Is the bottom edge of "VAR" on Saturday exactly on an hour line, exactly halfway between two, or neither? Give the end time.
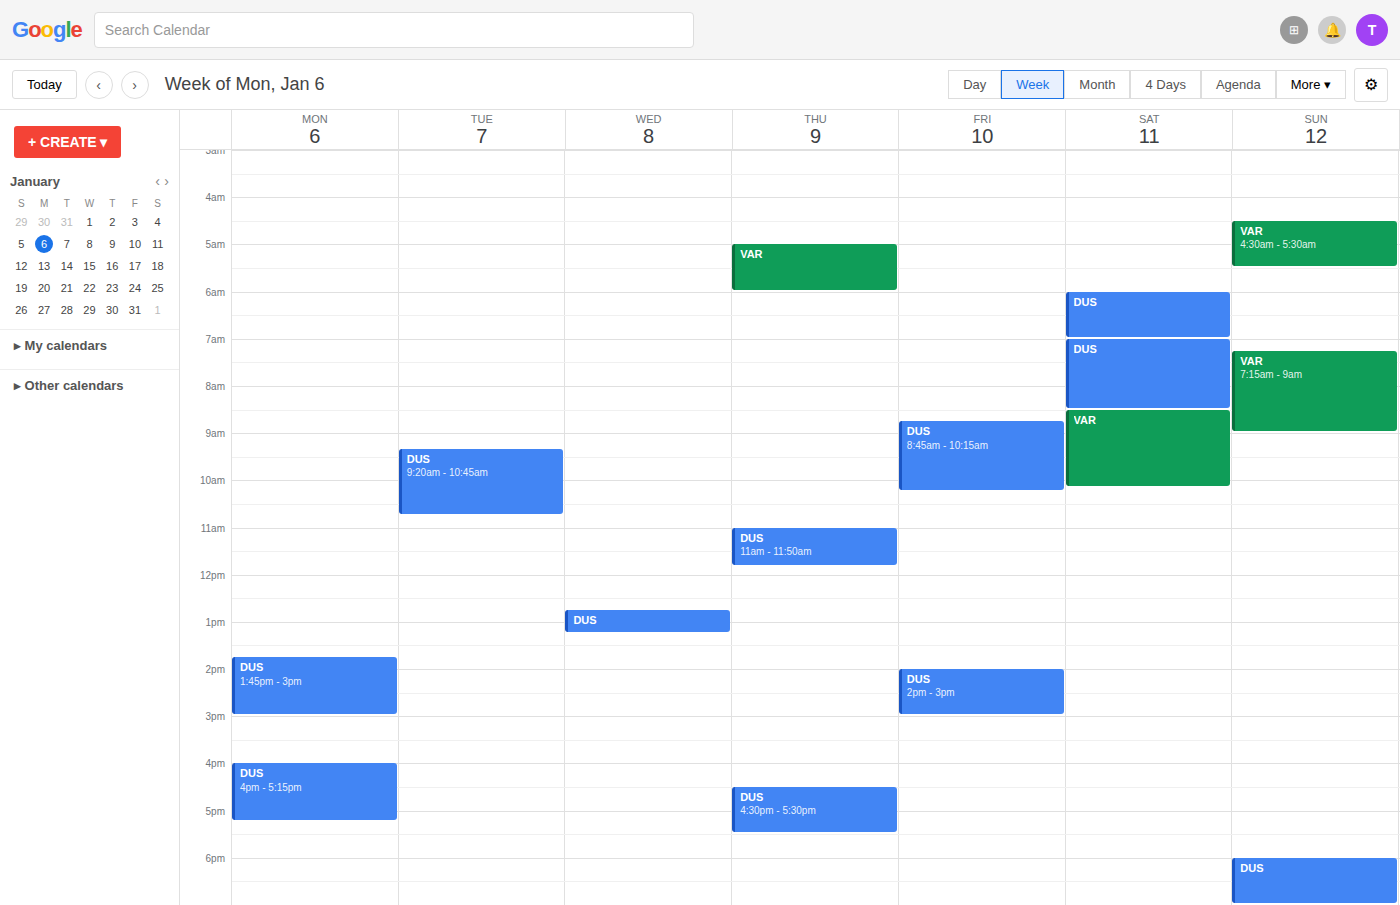
10:10 -- neither: 10 minutes below the 10:00 line and 50 minutes above the 11:00 line.